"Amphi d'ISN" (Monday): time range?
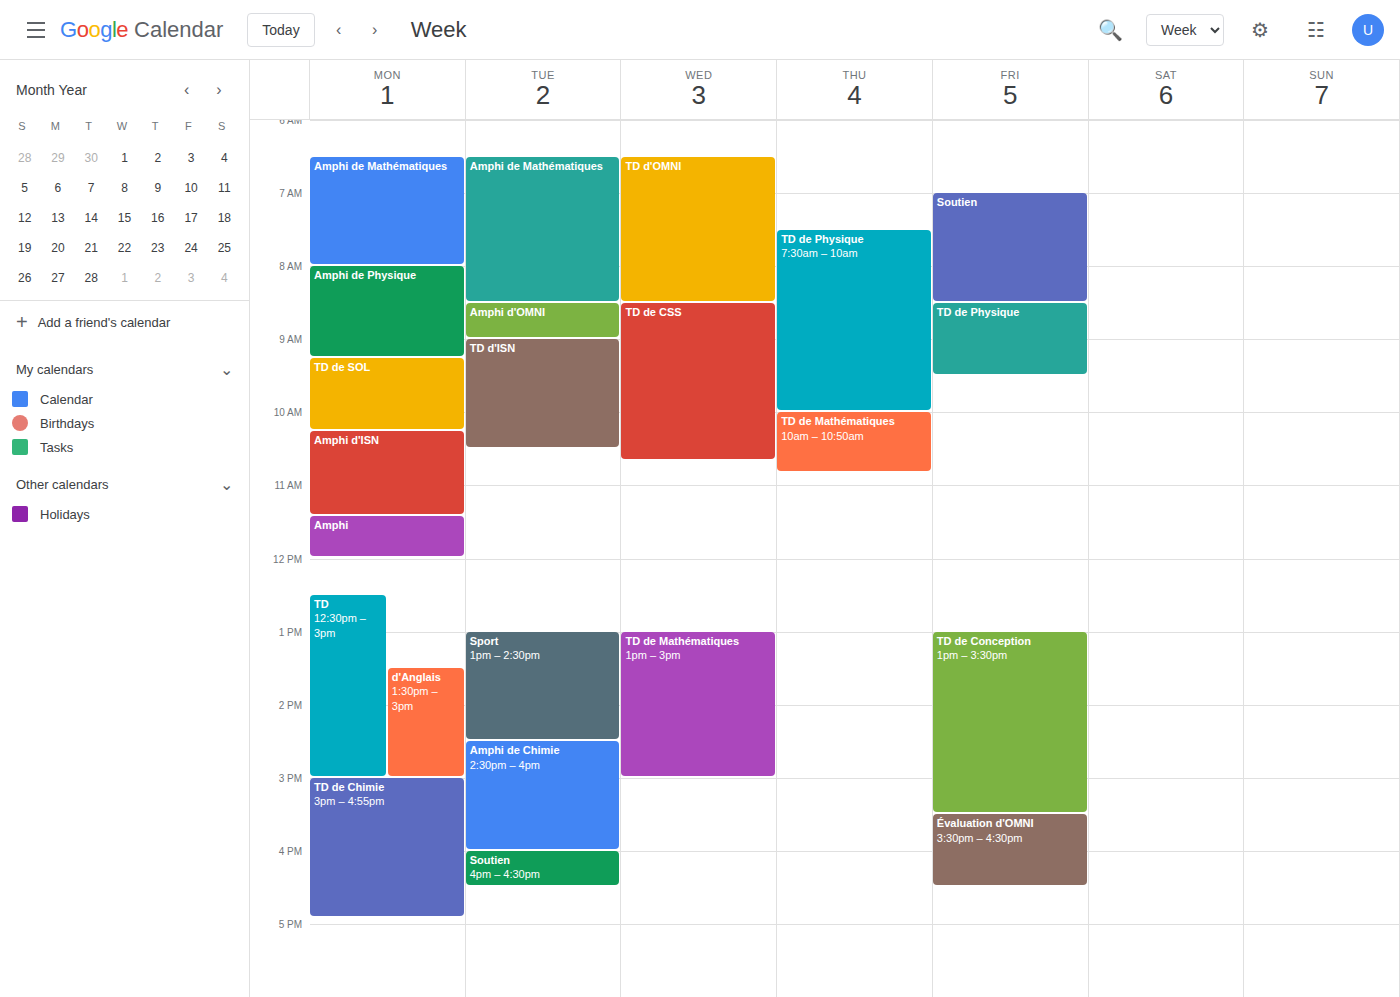
10:15 AM to 11:25 AM